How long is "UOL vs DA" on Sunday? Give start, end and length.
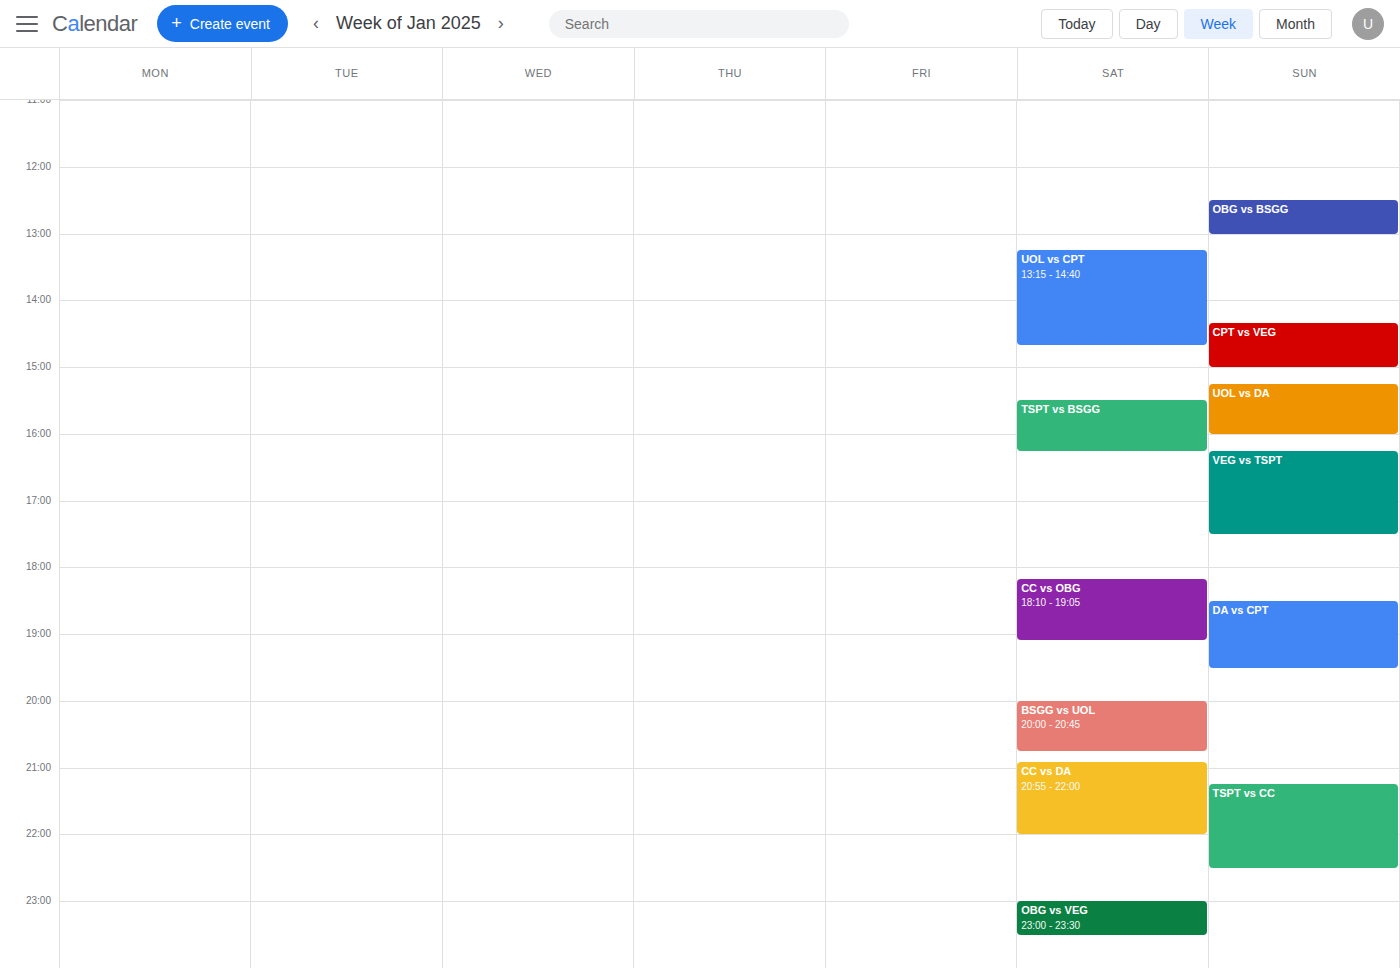
3:15 PM to 4:00 PM, 45 minutes